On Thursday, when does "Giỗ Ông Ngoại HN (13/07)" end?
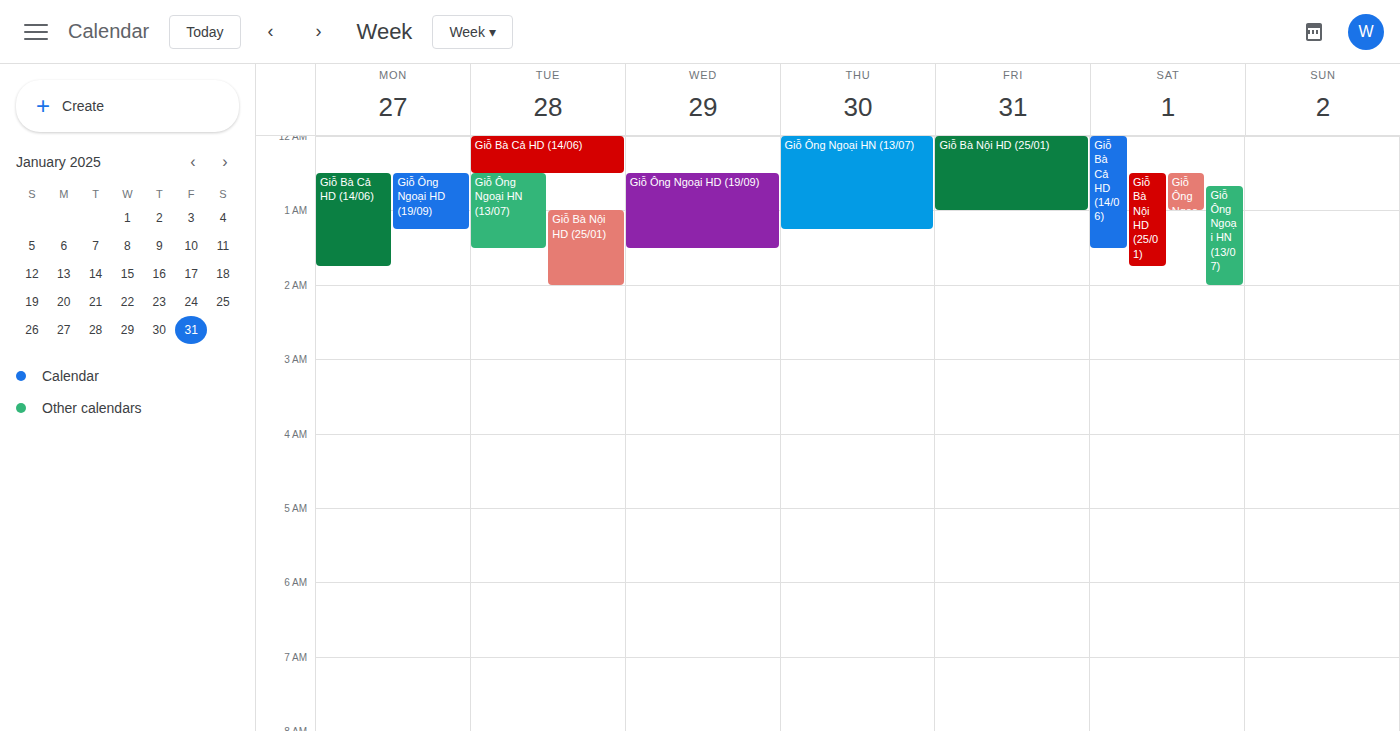
1:15 AM